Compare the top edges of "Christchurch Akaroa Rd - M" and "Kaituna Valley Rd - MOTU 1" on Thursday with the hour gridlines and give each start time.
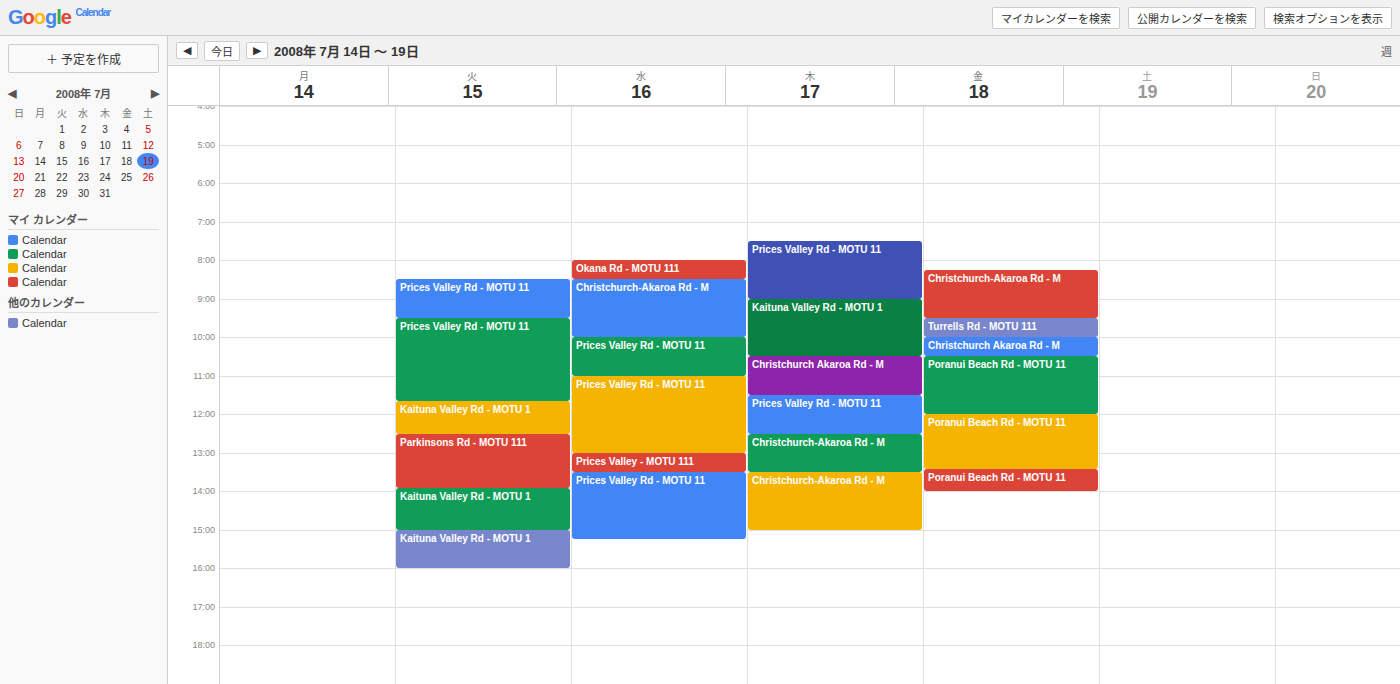
"Christchurch Akaroa Rd - M": 10:30 AM, halfway between the 10 AM and 11 AM lines. "Kaituna Valley Rd - MOTU 1": 9:00 AM, exactly on the 9 AM line.